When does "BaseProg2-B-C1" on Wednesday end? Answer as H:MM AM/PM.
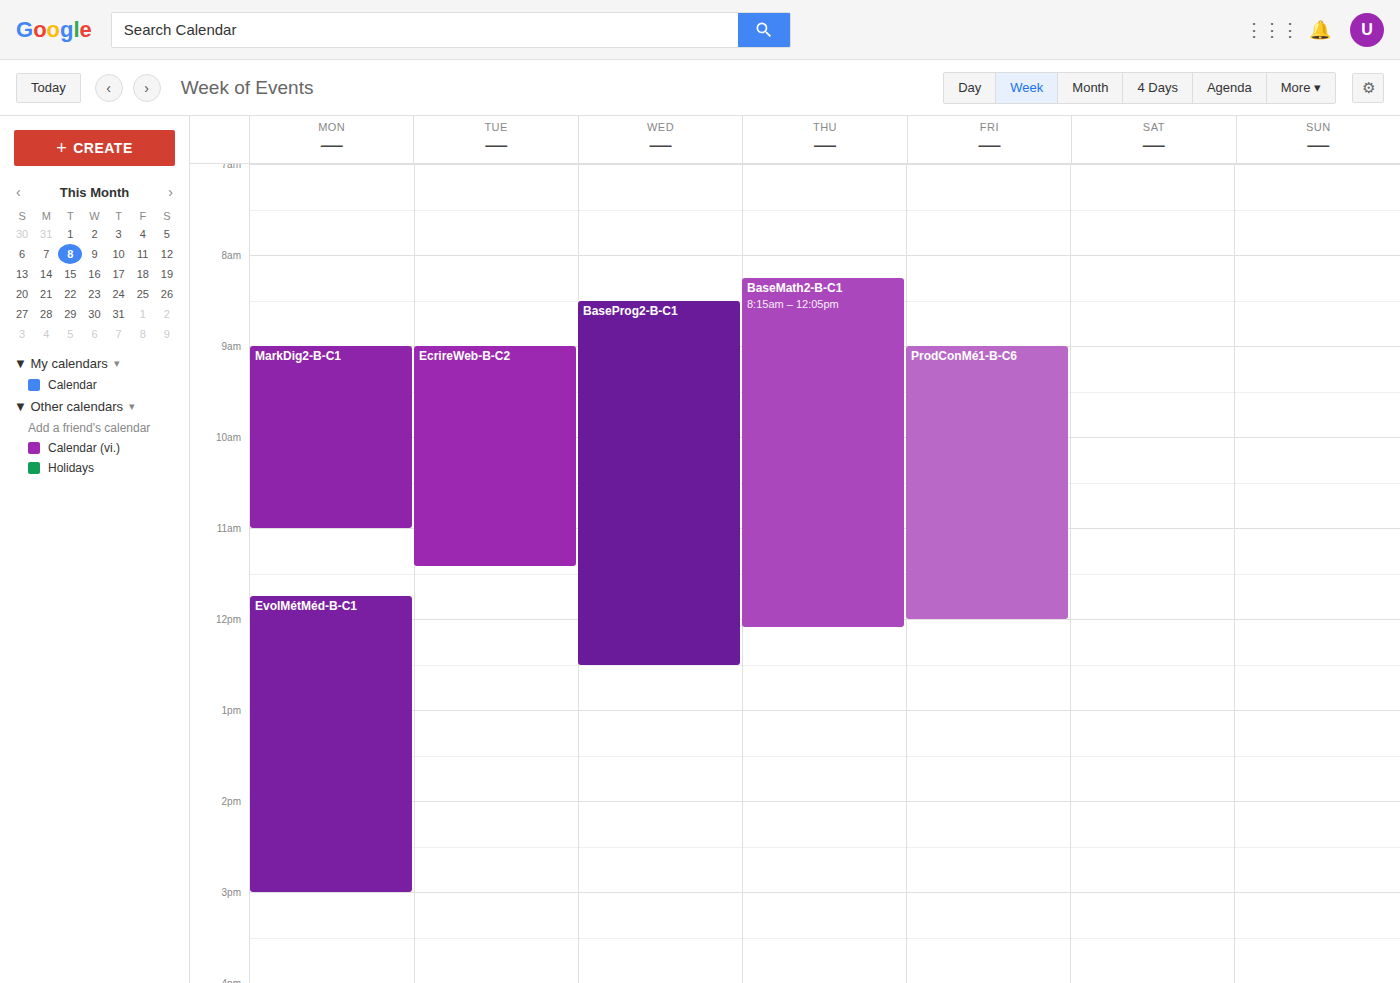
12:30 PM